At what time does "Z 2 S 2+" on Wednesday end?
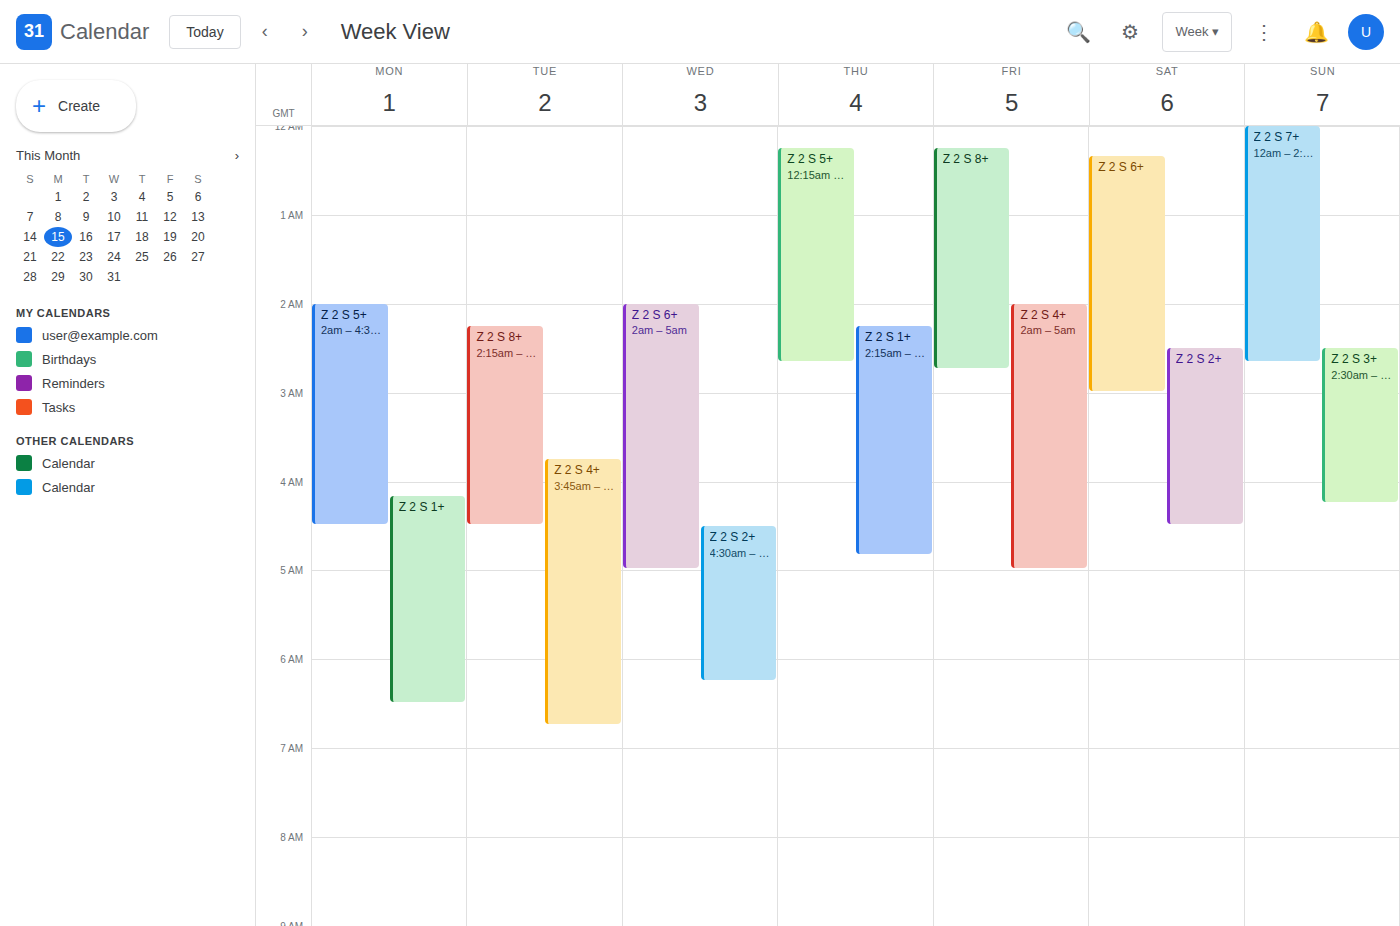
6:15 AM